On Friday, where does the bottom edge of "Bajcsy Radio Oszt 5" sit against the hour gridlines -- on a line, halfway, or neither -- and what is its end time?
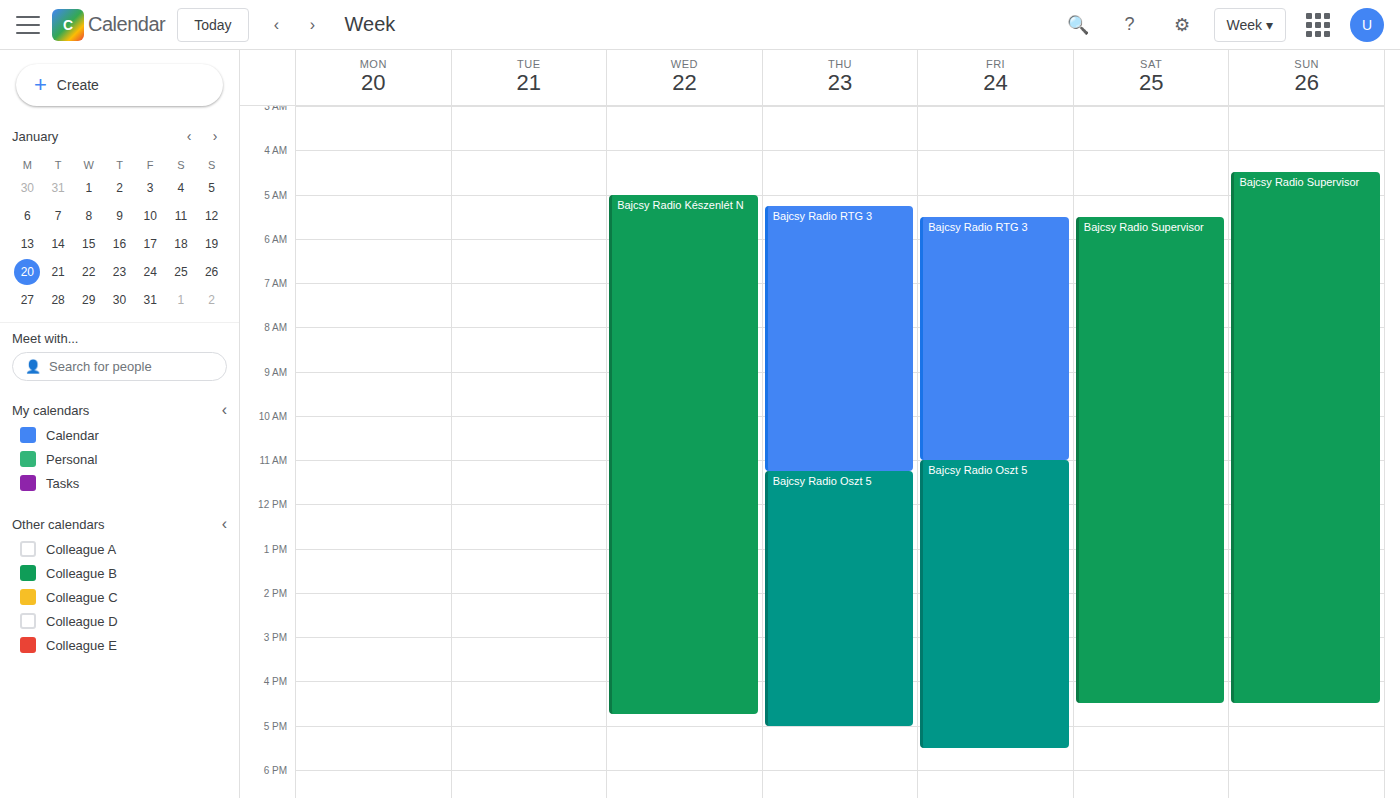
5:30 PM -- halfway between the 5 PM and 6 PM lines.